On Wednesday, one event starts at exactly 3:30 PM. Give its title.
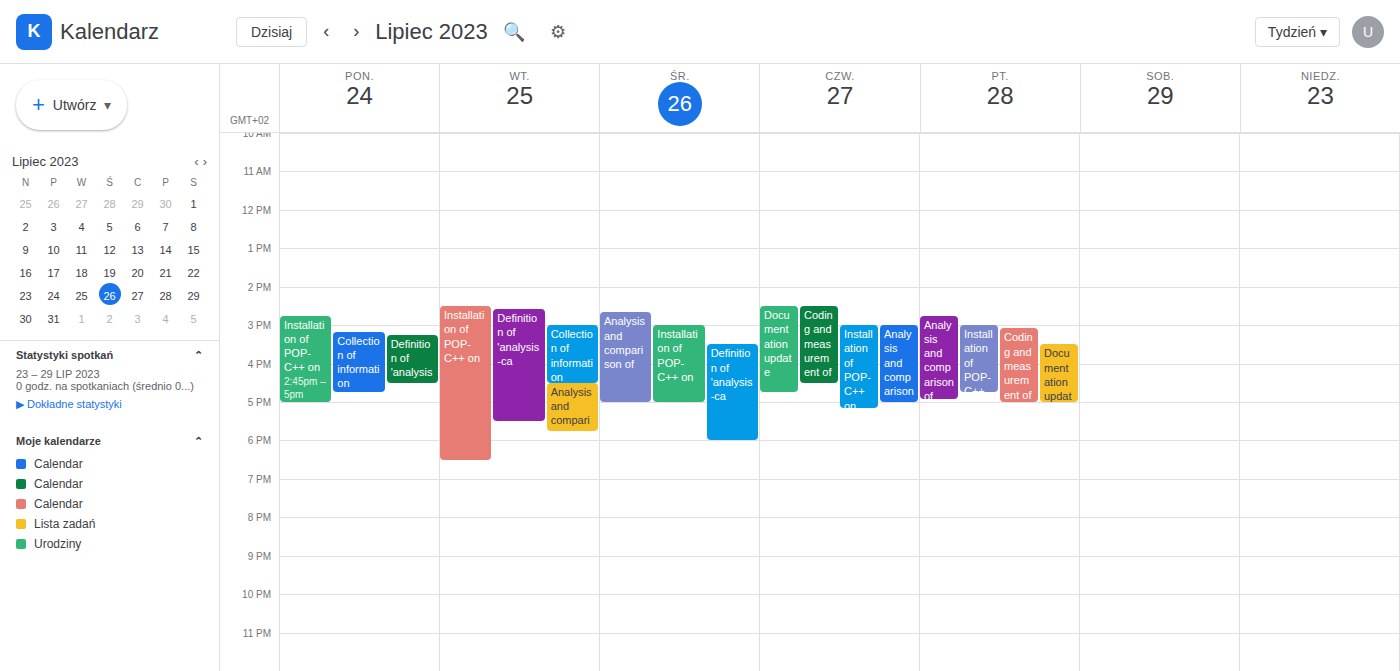
"Definition of 'analysis-ca"